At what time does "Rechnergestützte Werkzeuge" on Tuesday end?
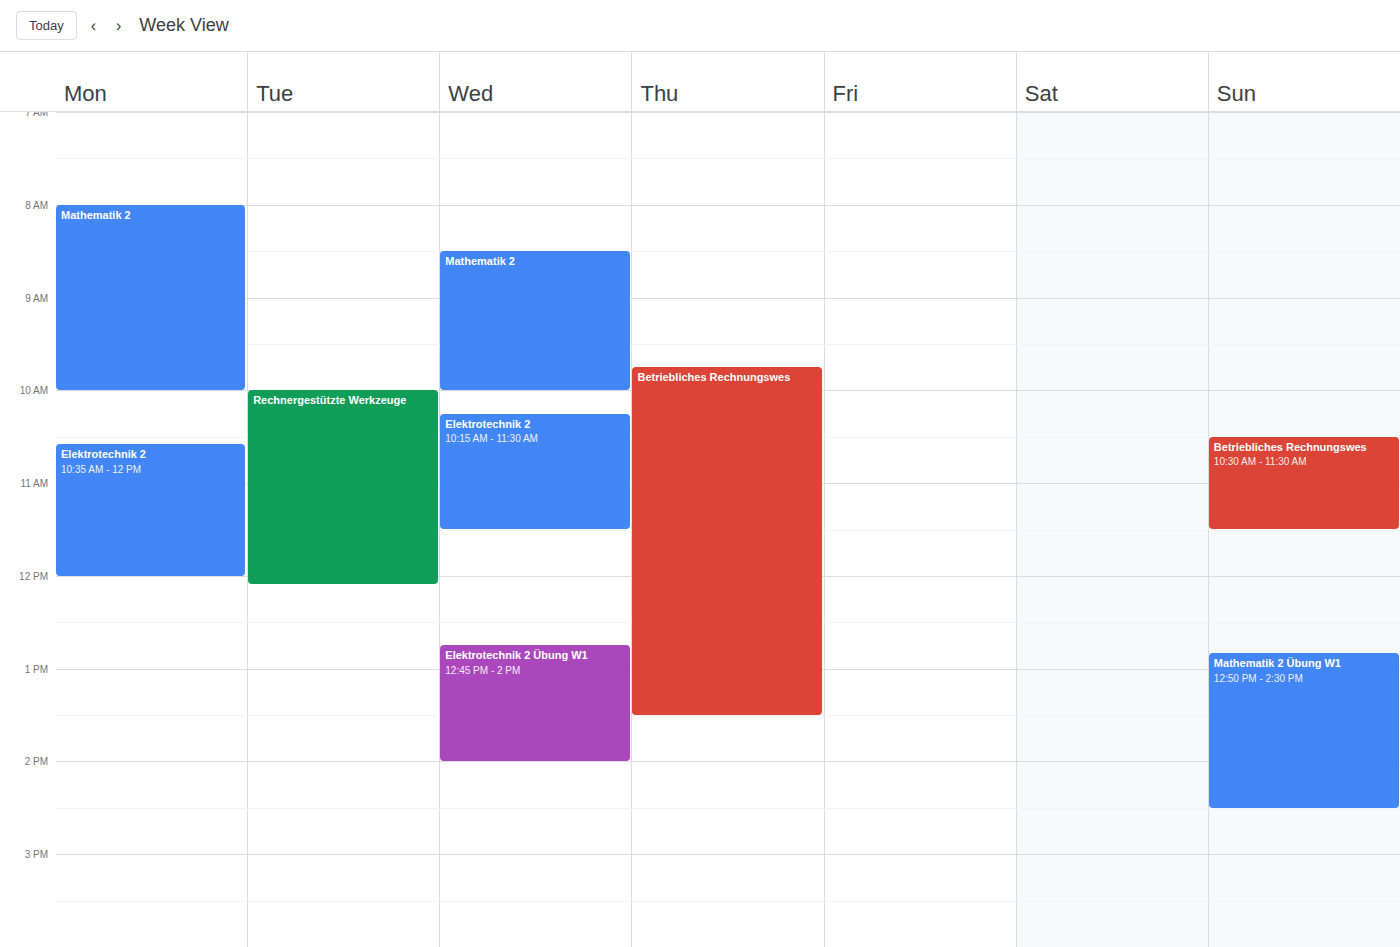
12:05 PM